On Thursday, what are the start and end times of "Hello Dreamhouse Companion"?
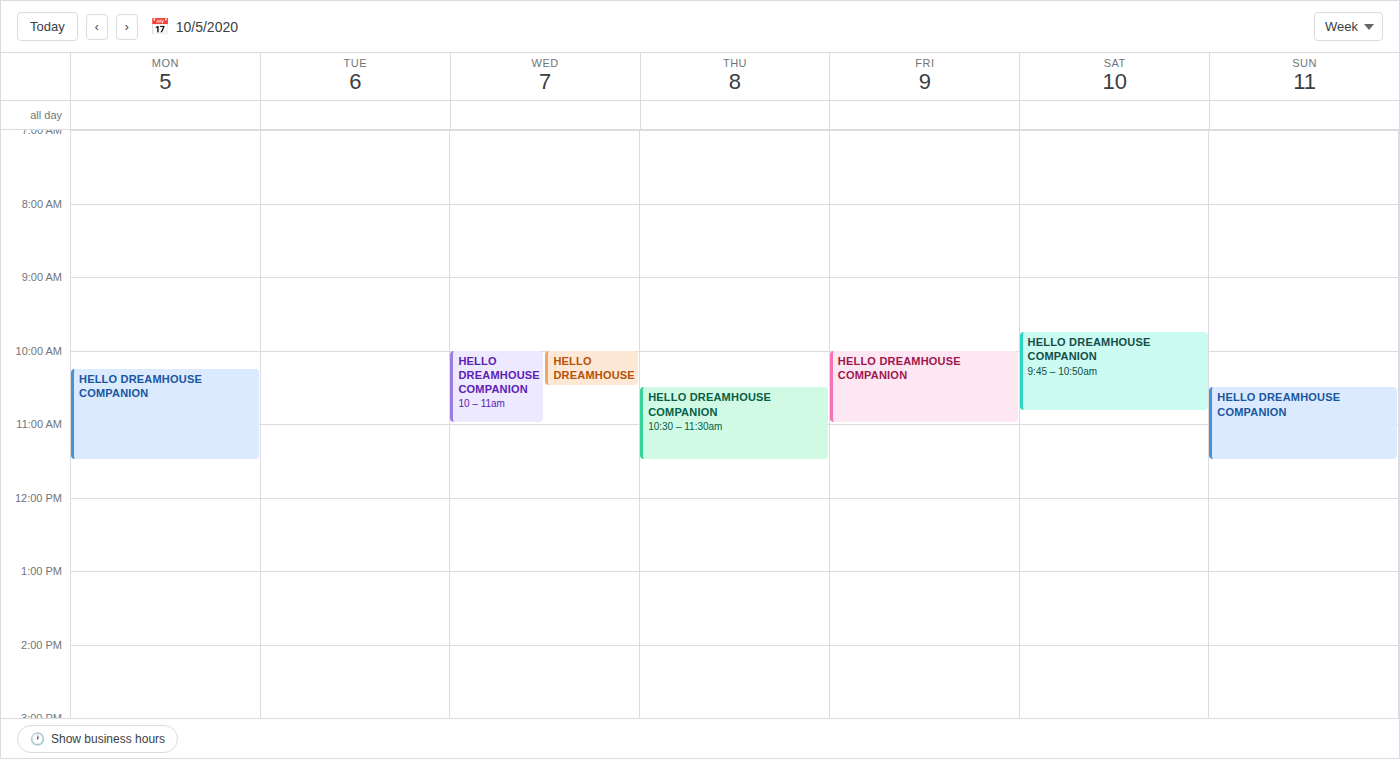
10:30 to 11:30